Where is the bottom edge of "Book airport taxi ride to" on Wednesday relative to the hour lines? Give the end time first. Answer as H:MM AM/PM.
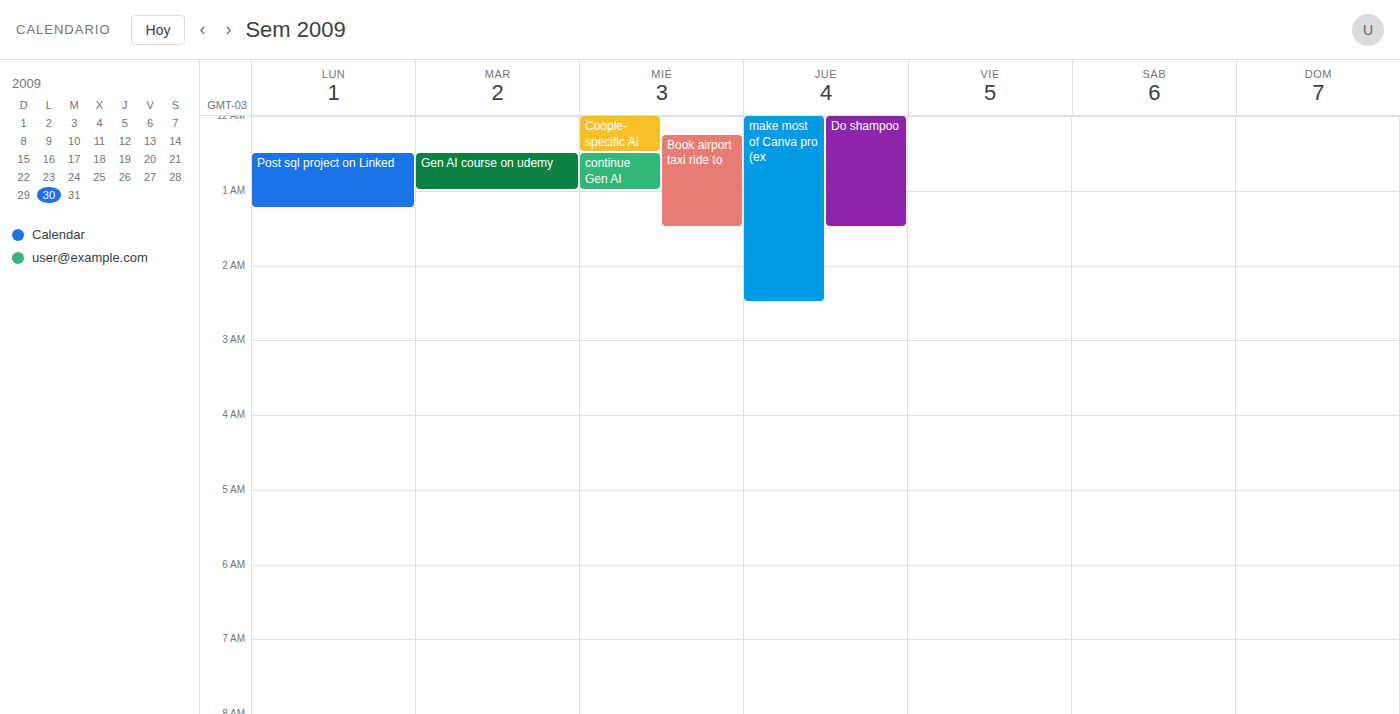
1:30 AM -- halfway between the 1 AM and 2 AM lines.